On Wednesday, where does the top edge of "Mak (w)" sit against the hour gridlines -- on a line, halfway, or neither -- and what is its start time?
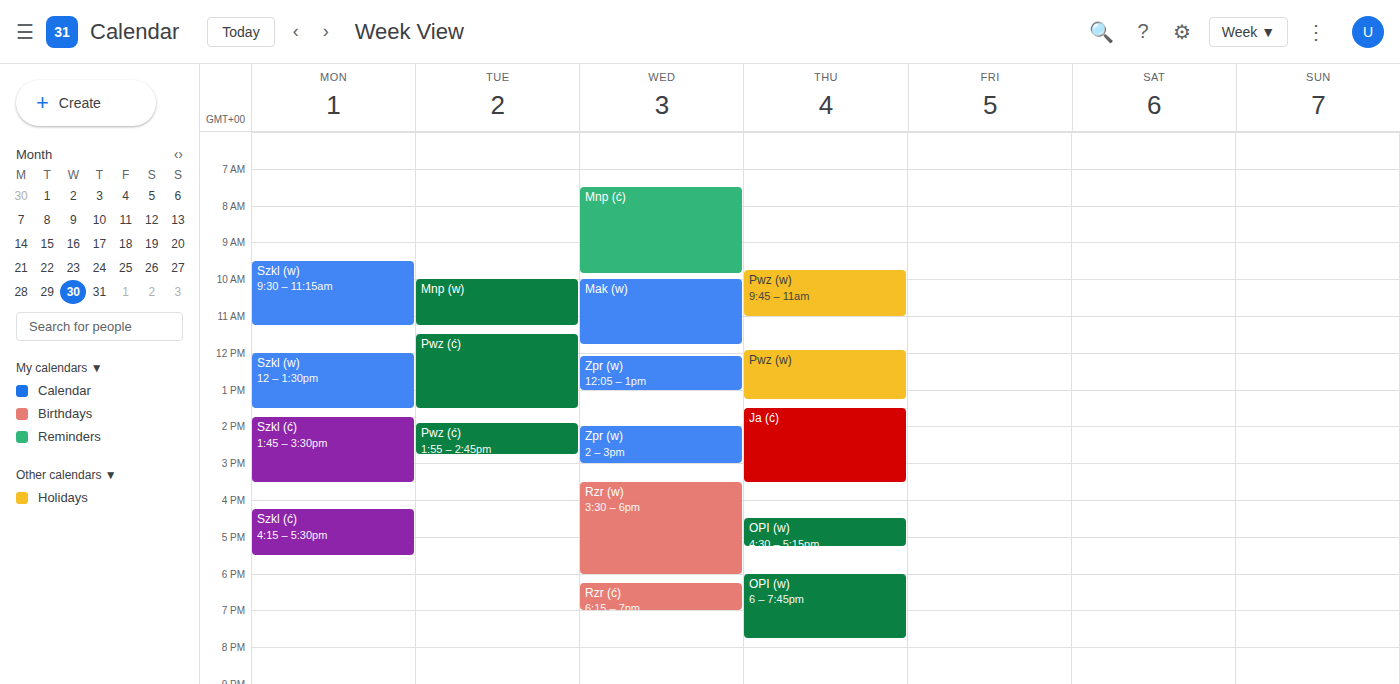
10:00 AM -- exactly on the 10 AM line.